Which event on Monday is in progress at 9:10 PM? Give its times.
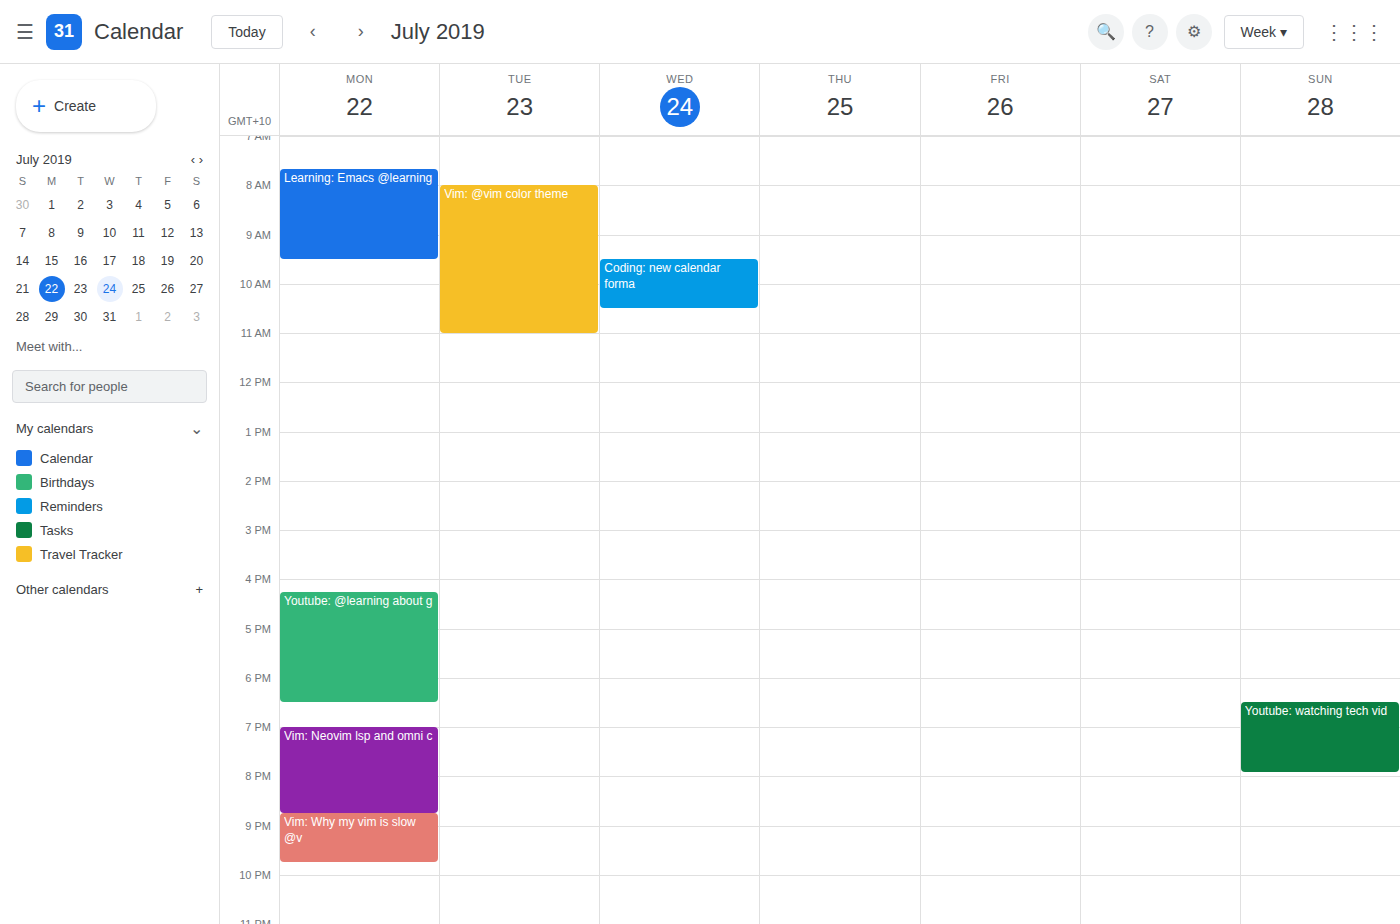
"Vim: Why my vim is slow @v", 8:45 PM to 9:45 PM